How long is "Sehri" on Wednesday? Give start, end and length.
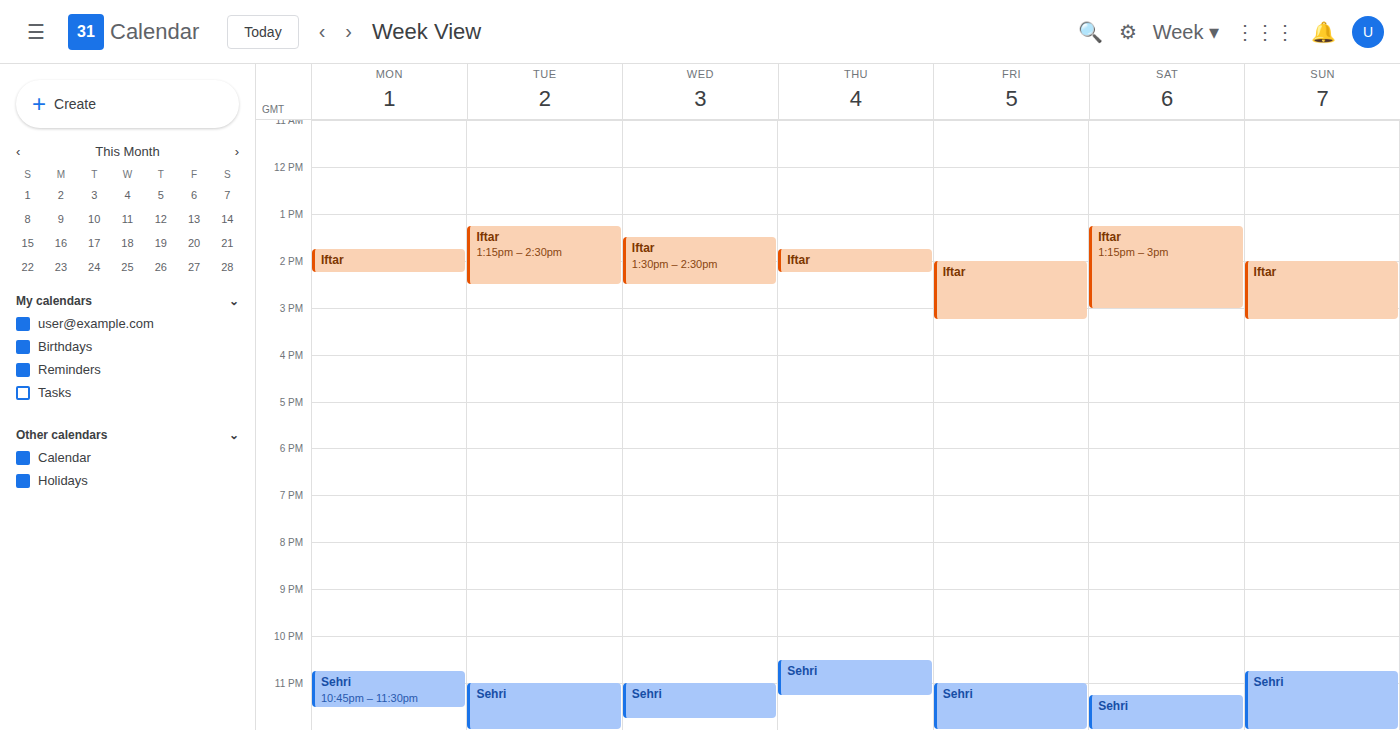
11:00 PM to 11:45 PM, 45 minutes